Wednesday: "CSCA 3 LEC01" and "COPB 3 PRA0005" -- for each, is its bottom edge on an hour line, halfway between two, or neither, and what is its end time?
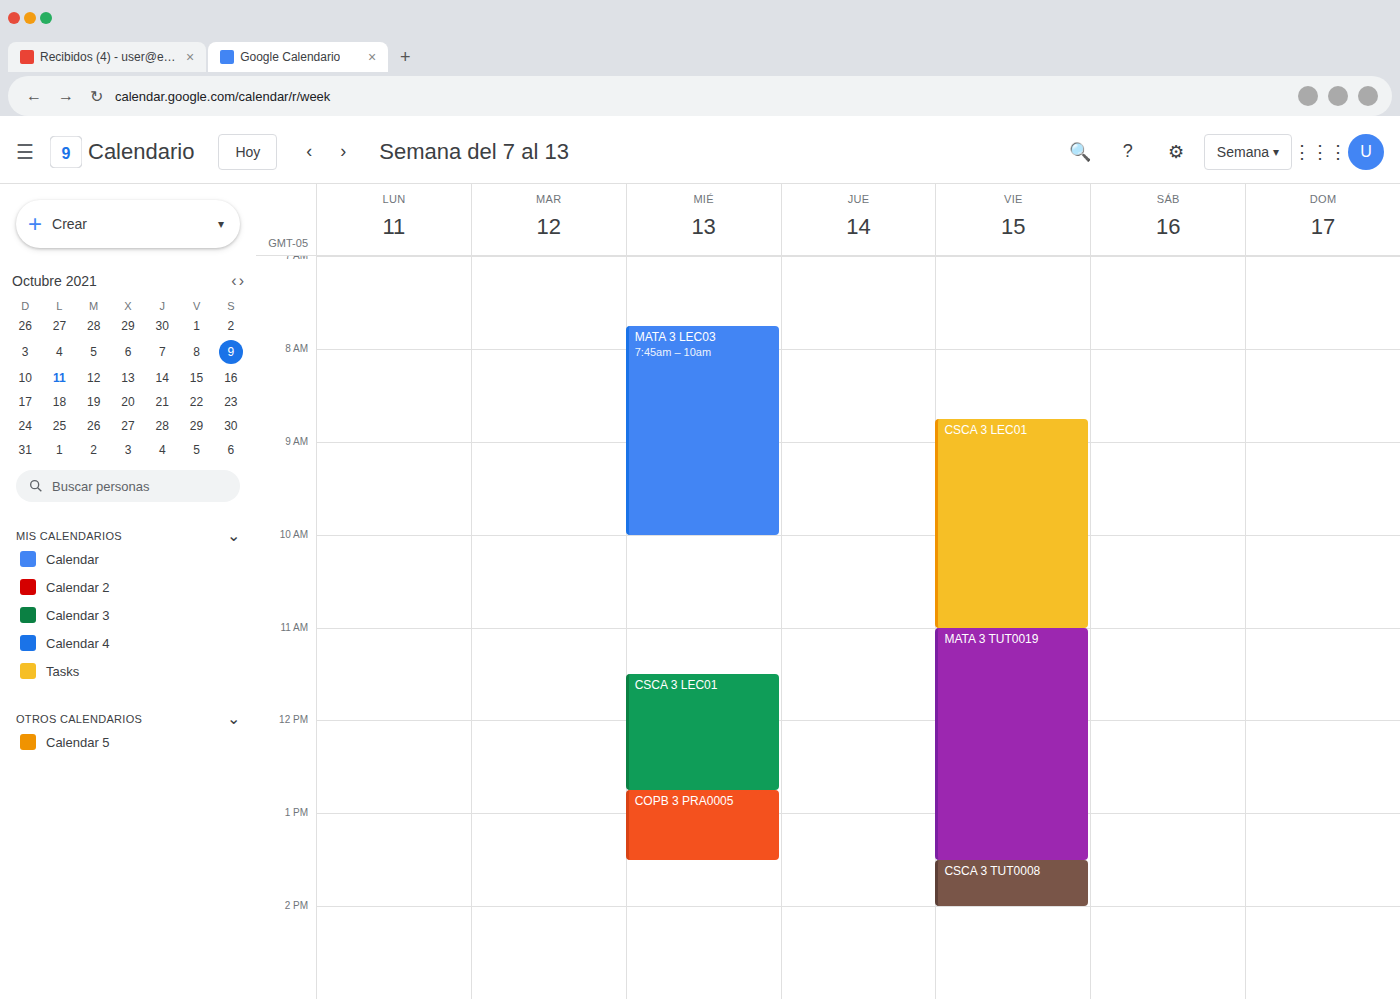
"CSCA 3 LEC01": 12:45 PM, neither: three quarters of the way from the 12 PM line to the 1 PM line. "COPB 3 PRA0005": 1:30 PM, halfway between the 1 PM and 2 PM lines.